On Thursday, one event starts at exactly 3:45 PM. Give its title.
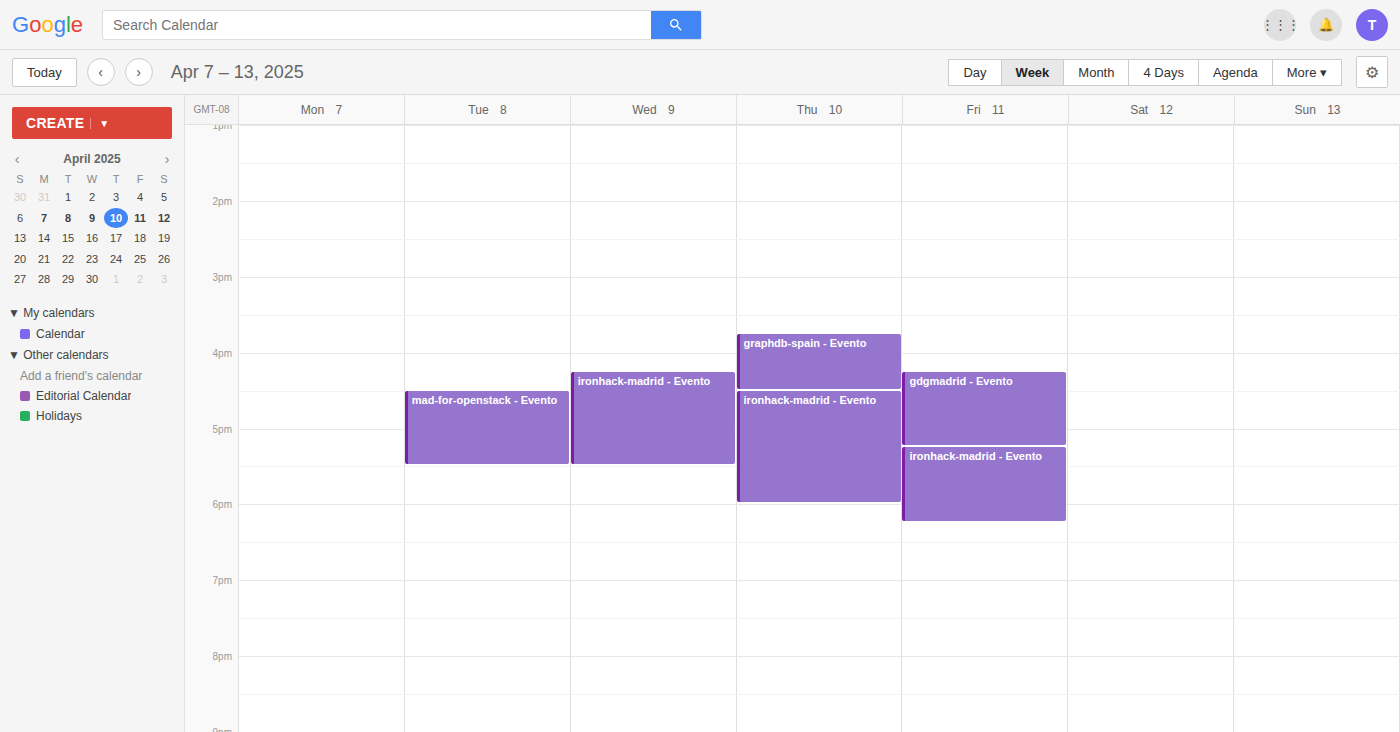
"graphdb-spain - Evento"